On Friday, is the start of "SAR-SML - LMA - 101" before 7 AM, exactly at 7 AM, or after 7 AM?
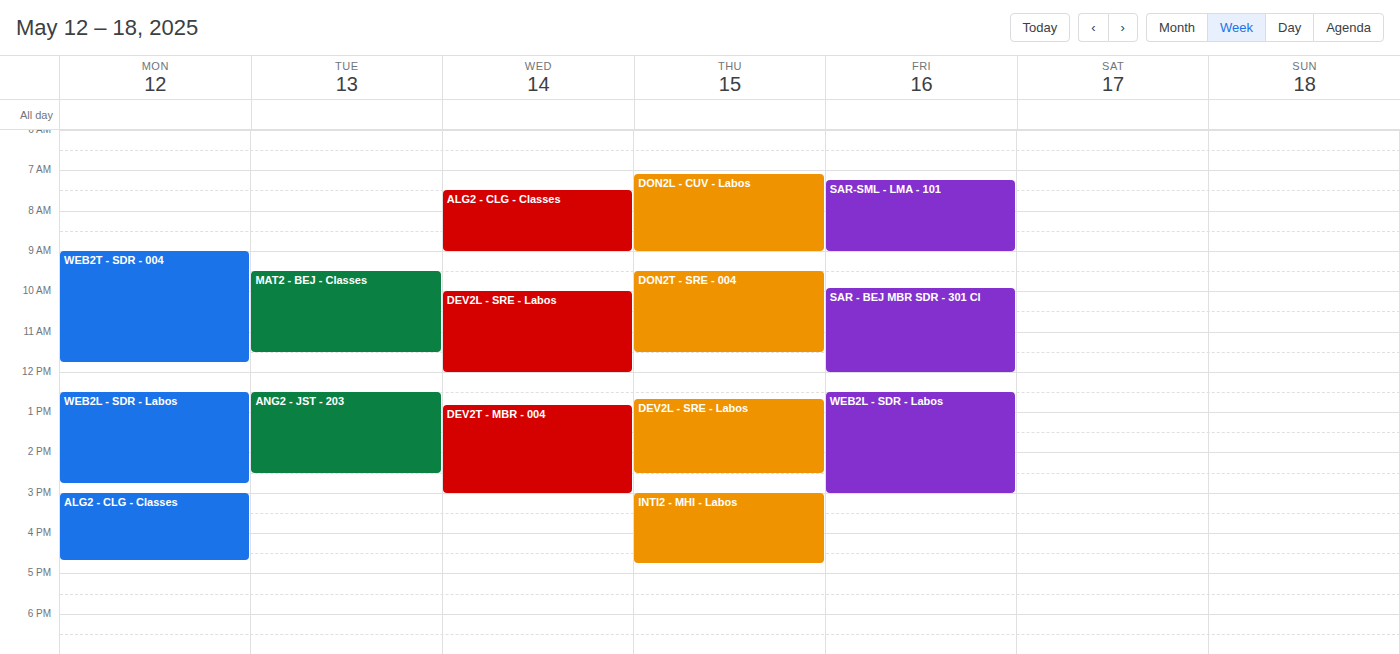
7:15 AM -- after 7 AM, 15 minutes below the 7 AM line.